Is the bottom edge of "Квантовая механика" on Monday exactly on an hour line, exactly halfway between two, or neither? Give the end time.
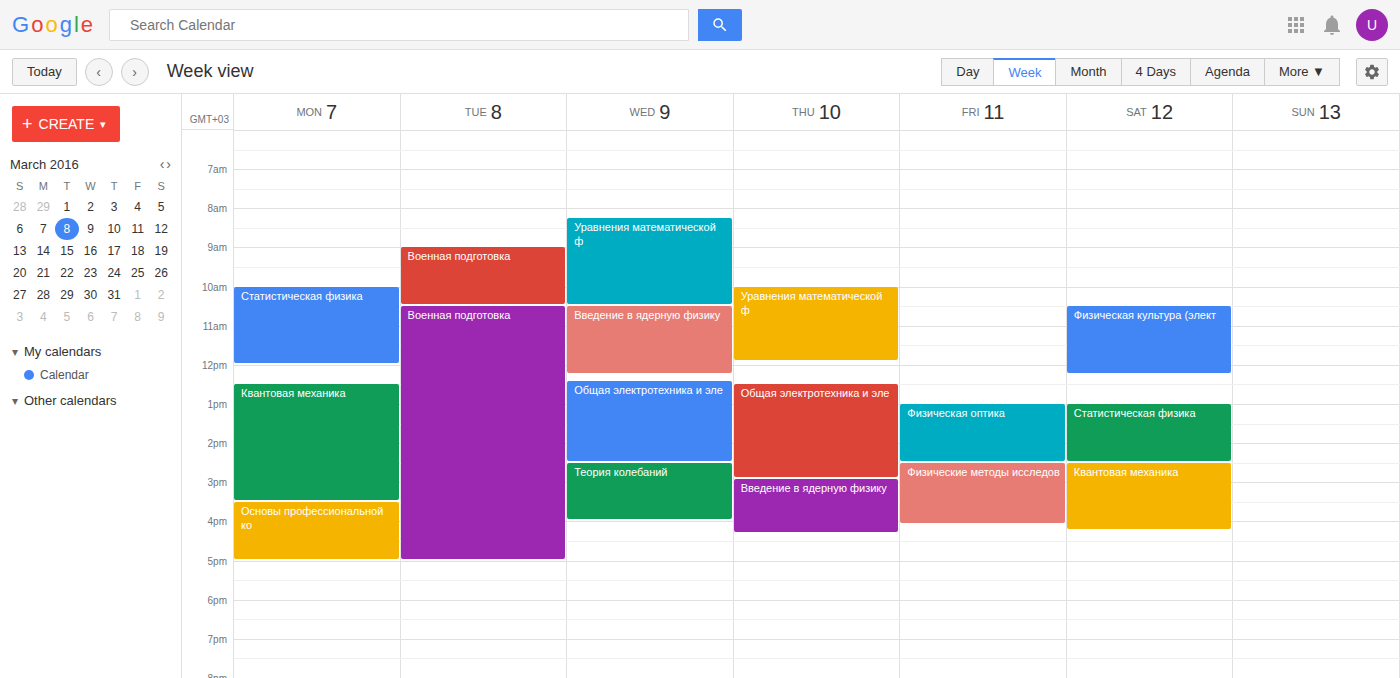
3:30 PM -- halfway between the 3 PM and 4 PM lines.